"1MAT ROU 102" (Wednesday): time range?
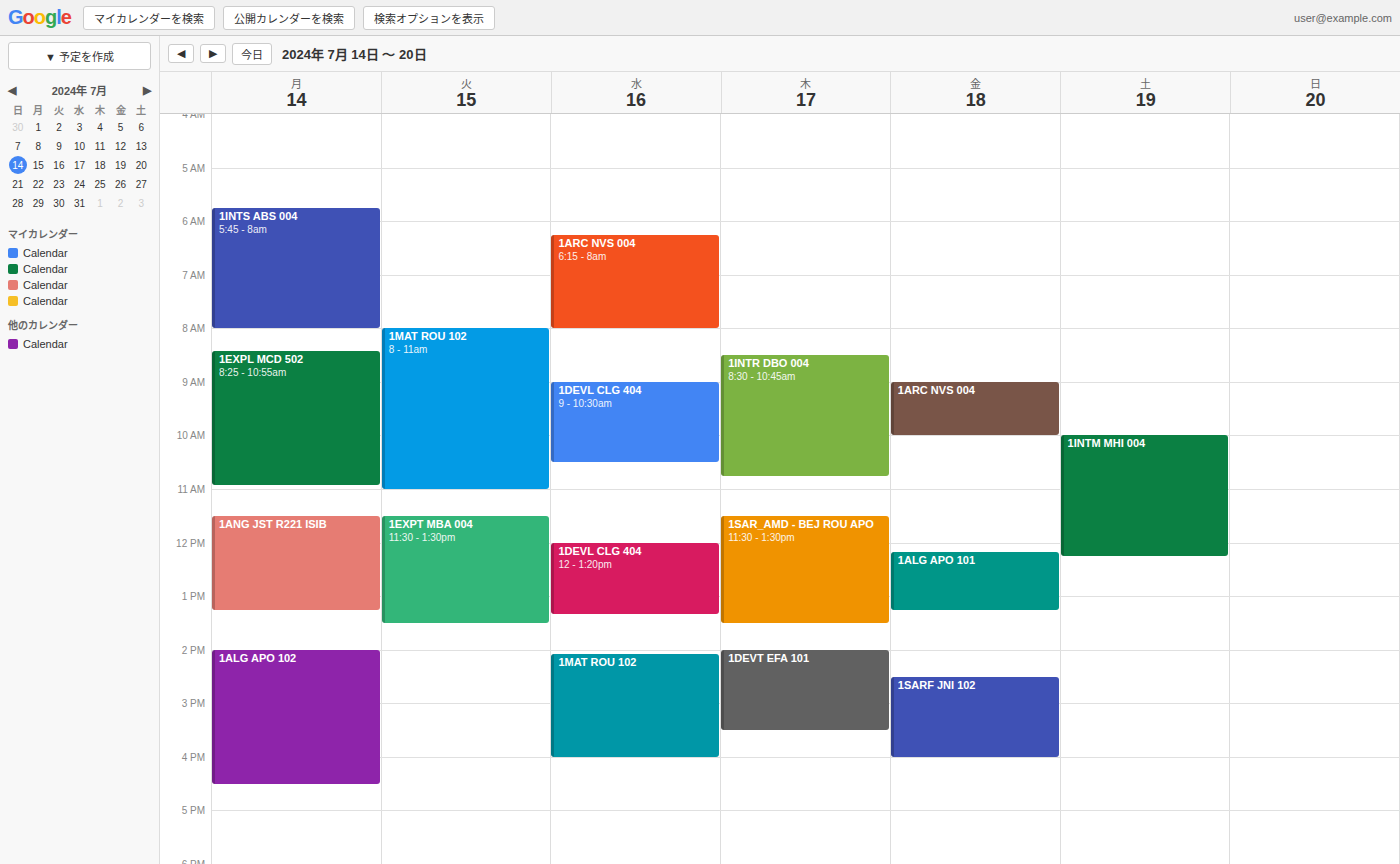
2:05 PM to 4:00 PM